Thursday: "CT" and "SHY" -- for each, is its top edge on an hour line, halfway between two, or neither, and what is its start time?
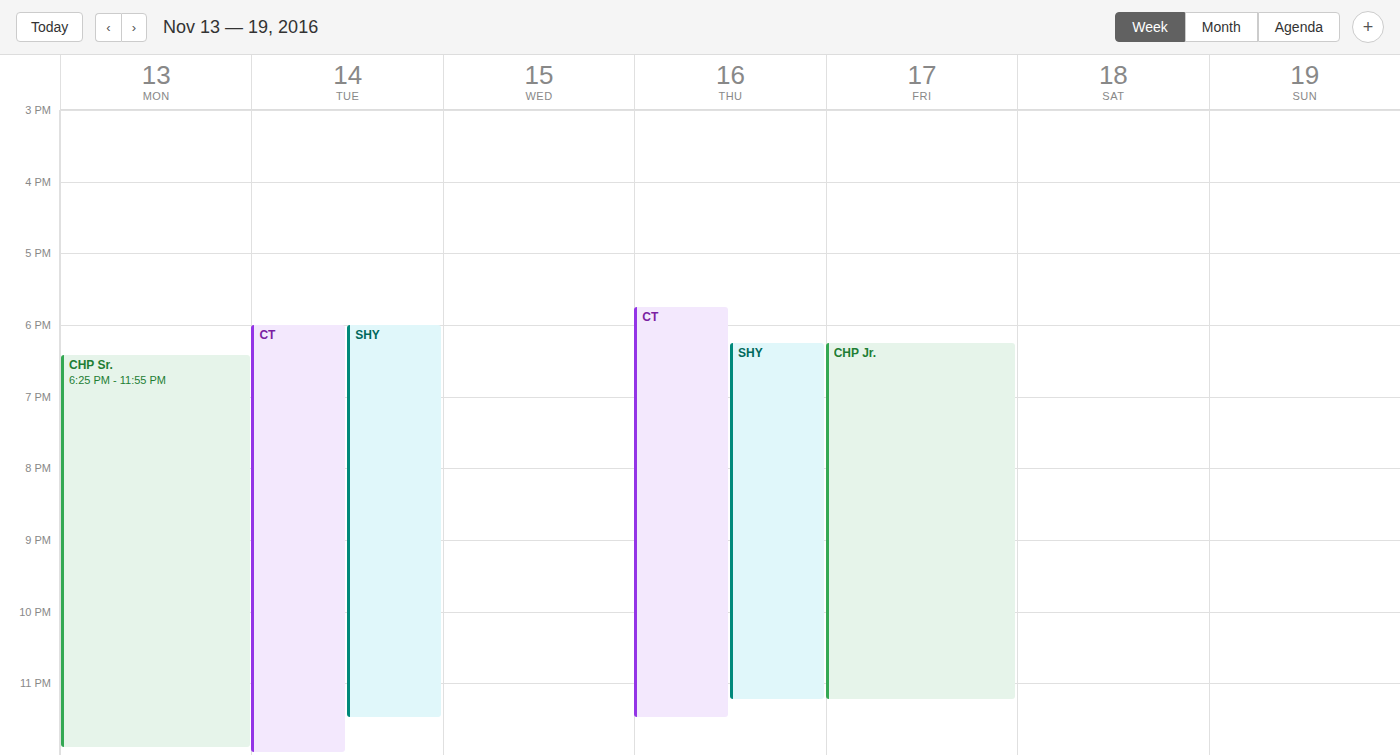
"CT": 5:45 PM, neither: three quarters of the way from the 5 PM line to the 6 PM line. "SHY": 6:15 PM, neither: a quarter of the way from the 6 PM line to the 7 PM line.